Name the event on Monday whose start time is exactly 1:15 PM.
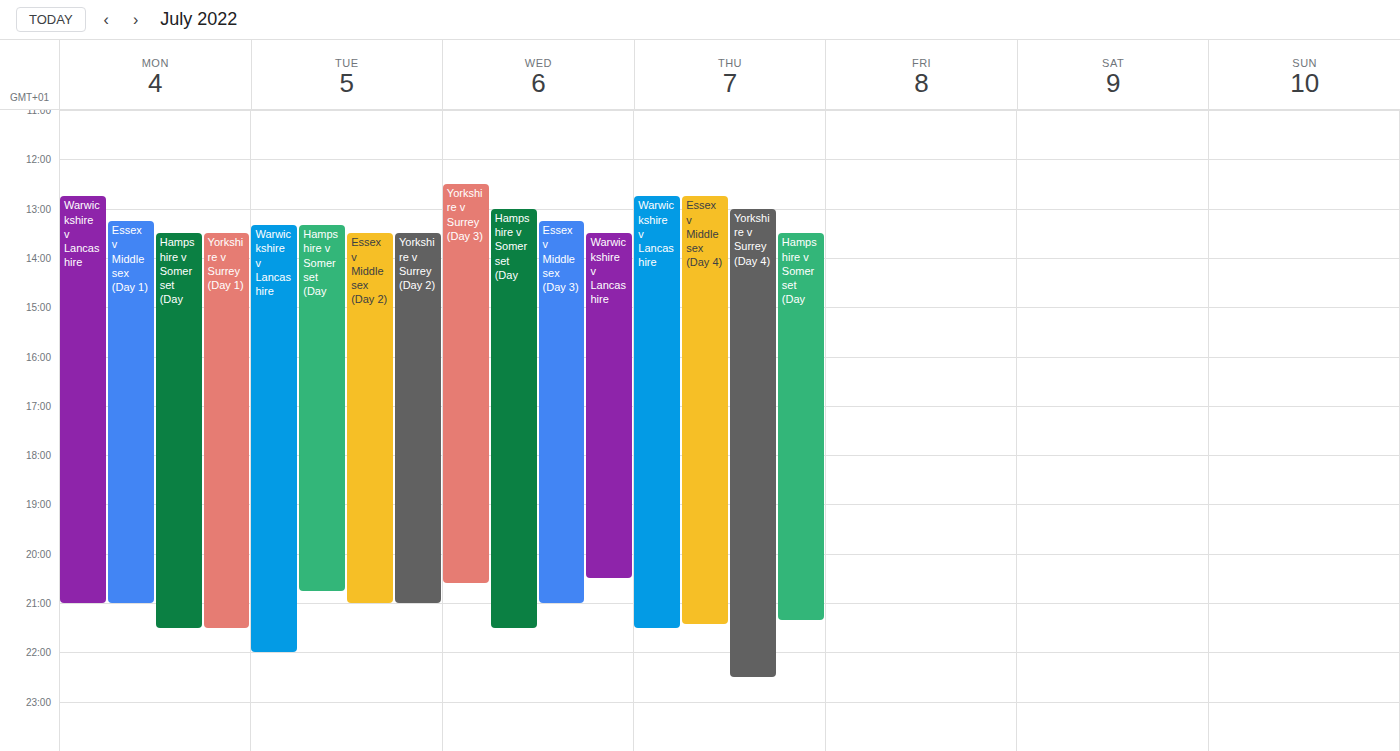
"Essex v Middlesex (Day 1)"